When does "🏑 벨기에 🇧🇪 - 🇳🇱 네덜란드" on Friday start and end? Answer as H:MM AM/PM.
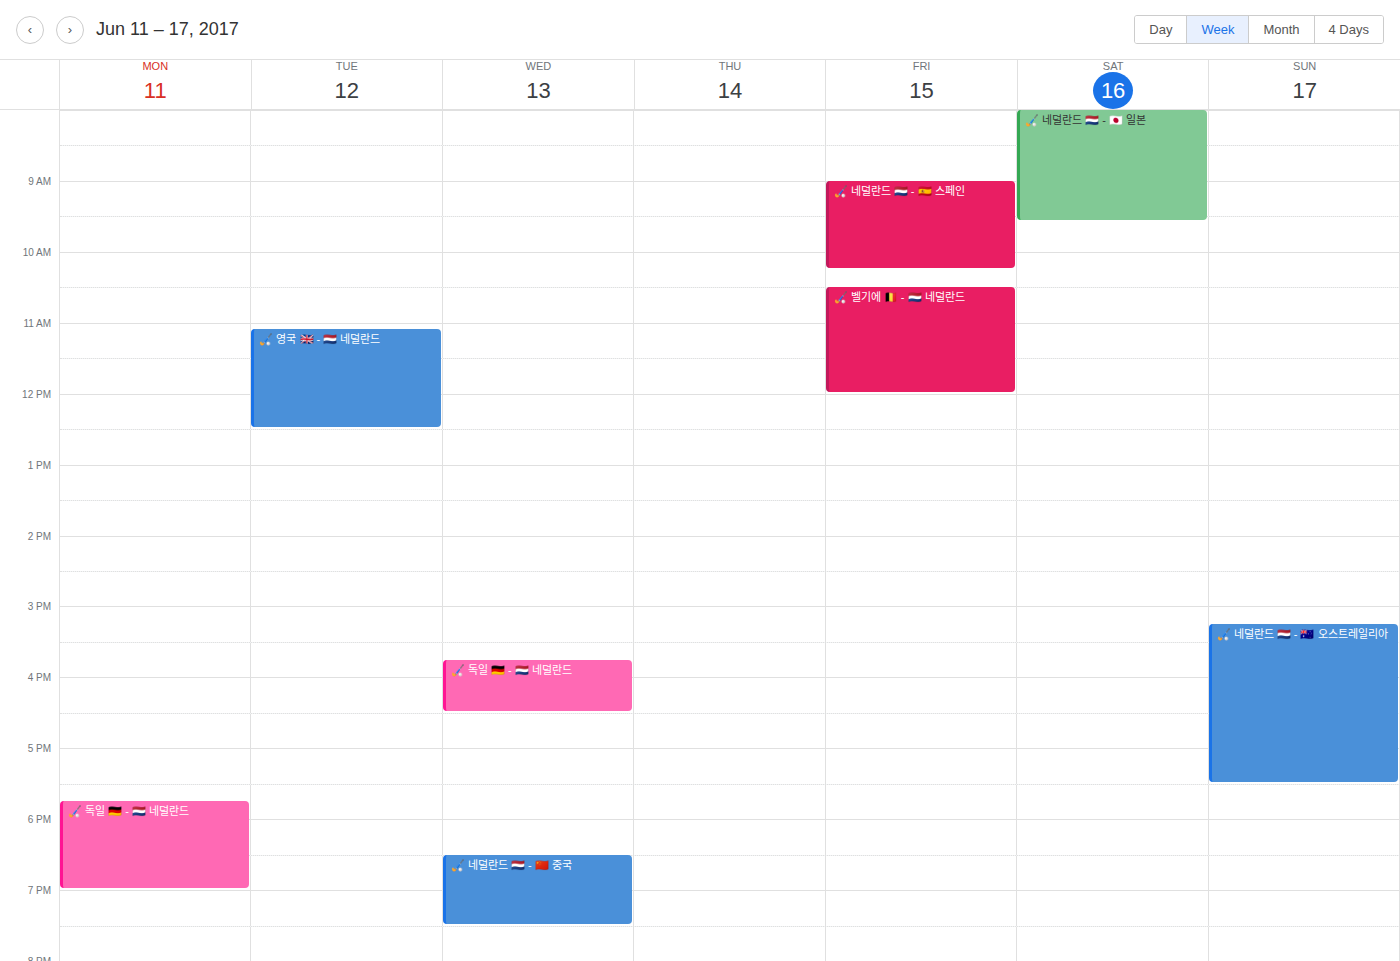
10:30 AM to 12:00 PM